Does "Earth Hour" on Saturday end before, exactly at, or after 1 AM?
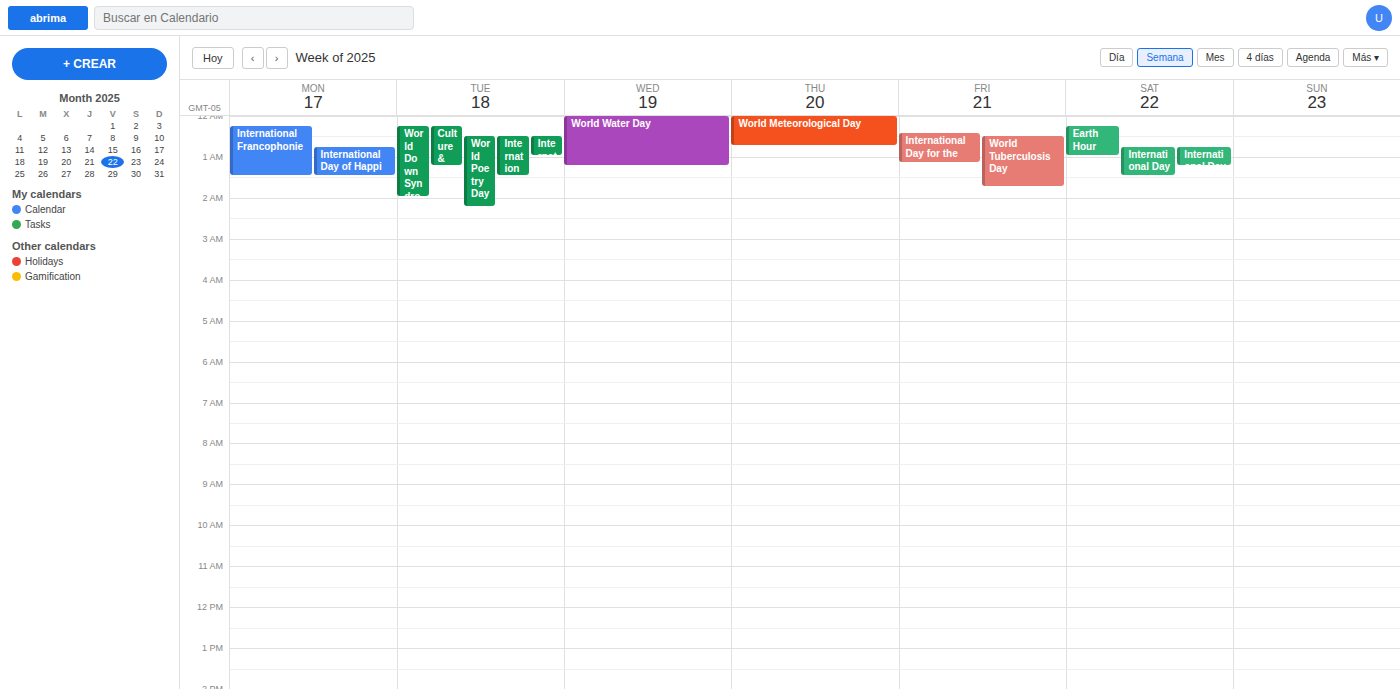
1:00 AM -- exactly at 1 AM, on the 1 AM line.